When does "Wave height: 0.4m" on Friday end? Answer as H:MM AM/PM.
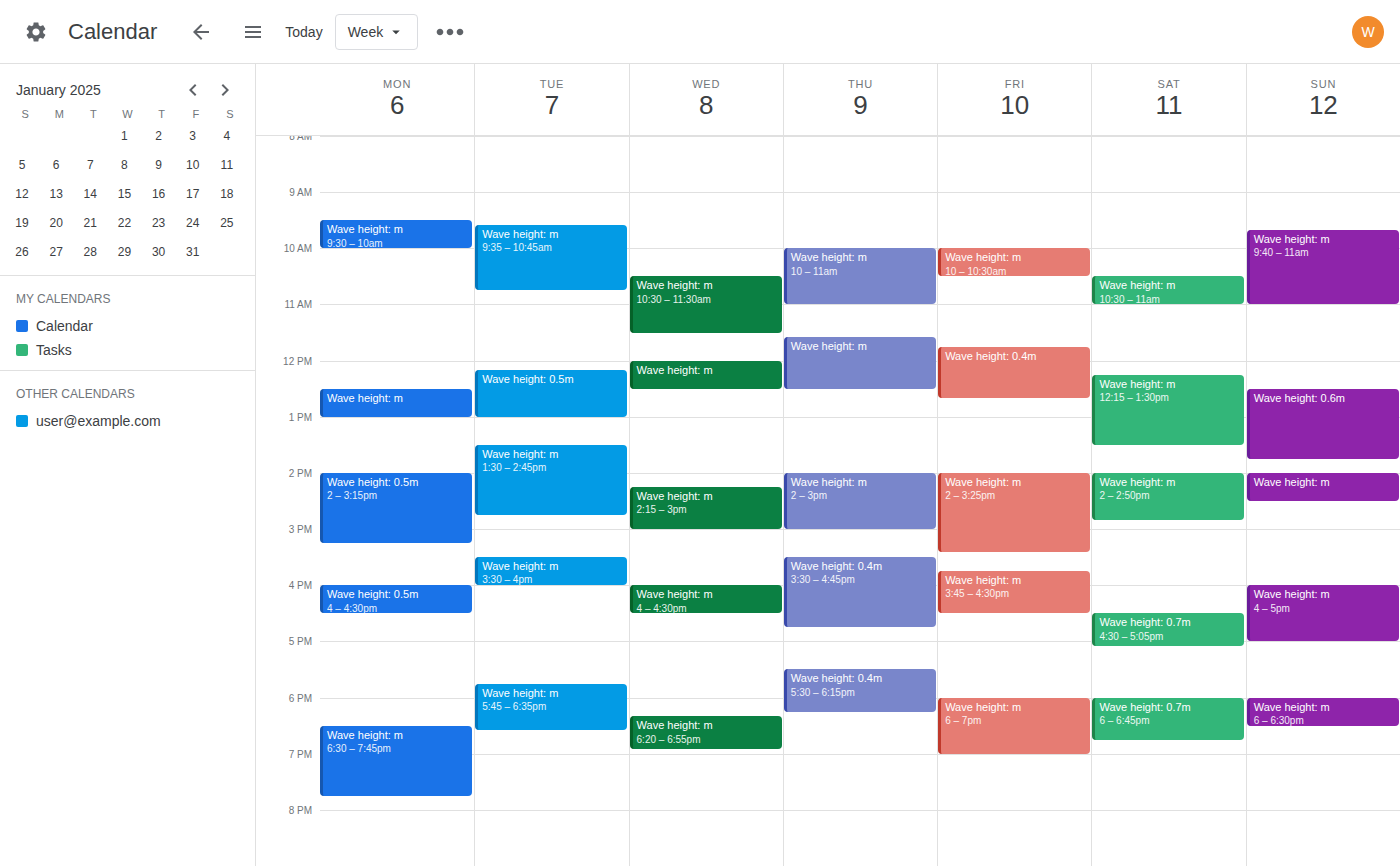
12:40 PM